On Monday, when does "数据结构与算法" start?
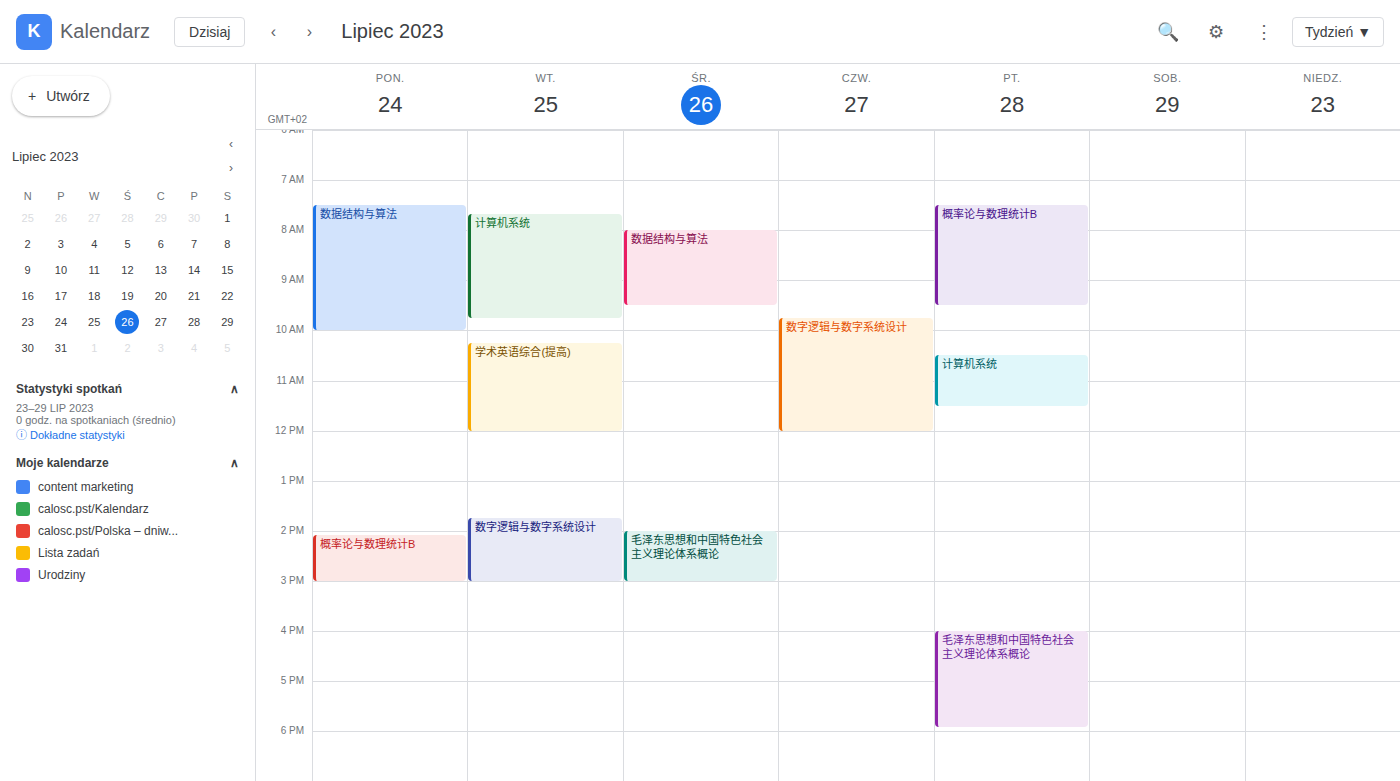
7:30 AM